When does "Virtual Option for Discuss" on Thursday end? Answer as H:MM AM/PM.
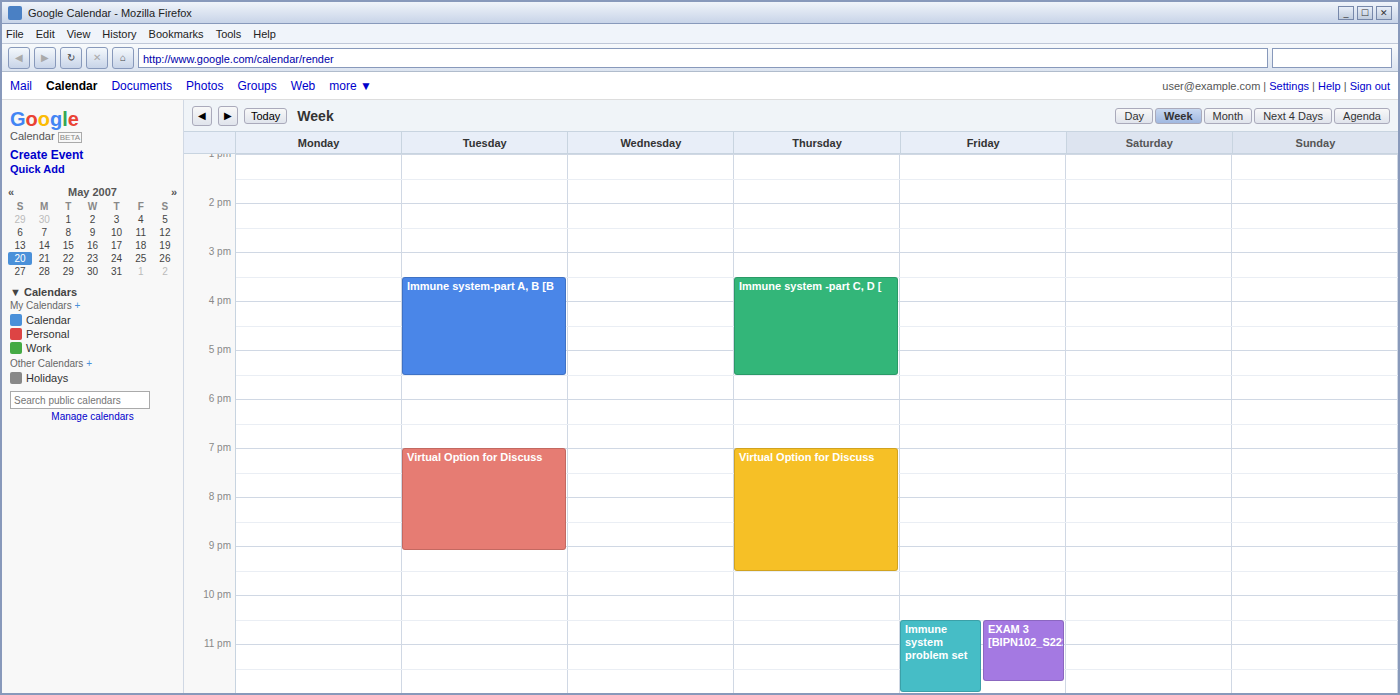
9:30 PM